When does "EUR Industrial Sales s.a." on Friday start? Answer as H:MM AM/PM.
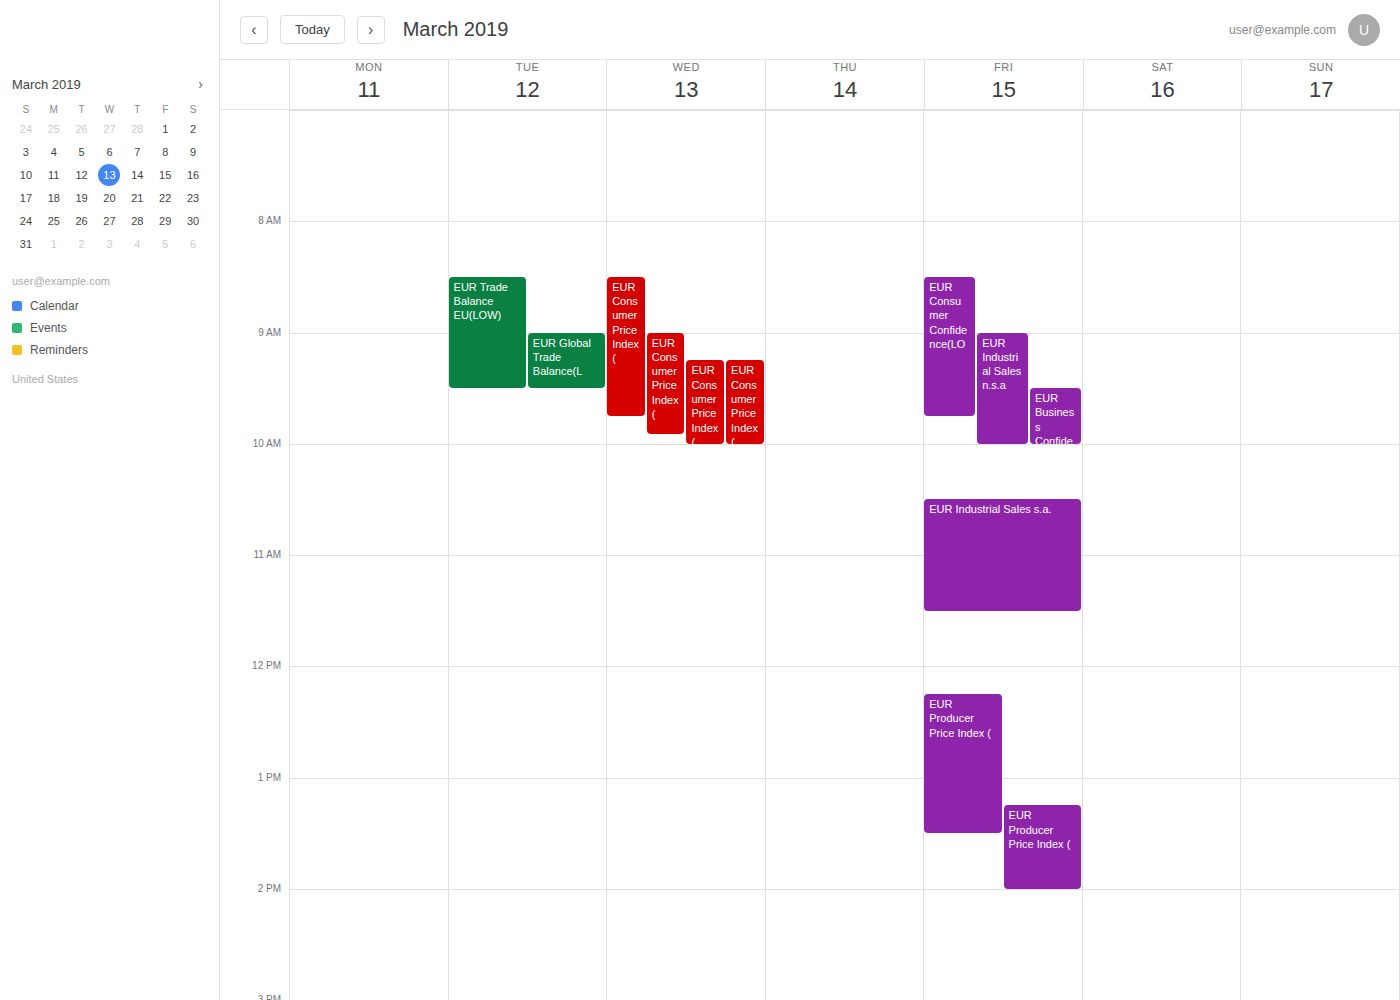
10:30 AM